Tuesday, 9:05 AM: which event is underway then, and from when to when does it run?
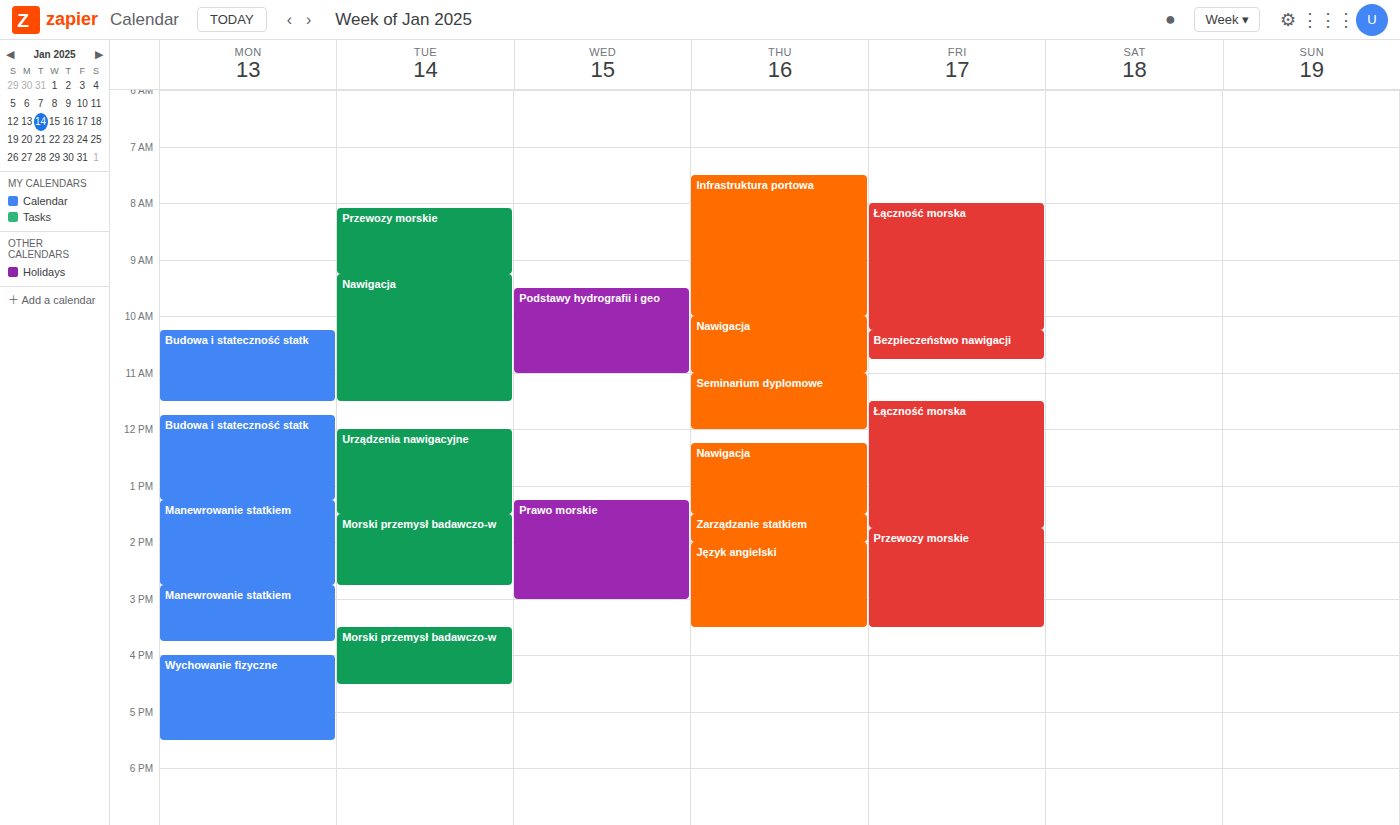
"Przewozy morskie", 8:05 AM to 9:15 AM